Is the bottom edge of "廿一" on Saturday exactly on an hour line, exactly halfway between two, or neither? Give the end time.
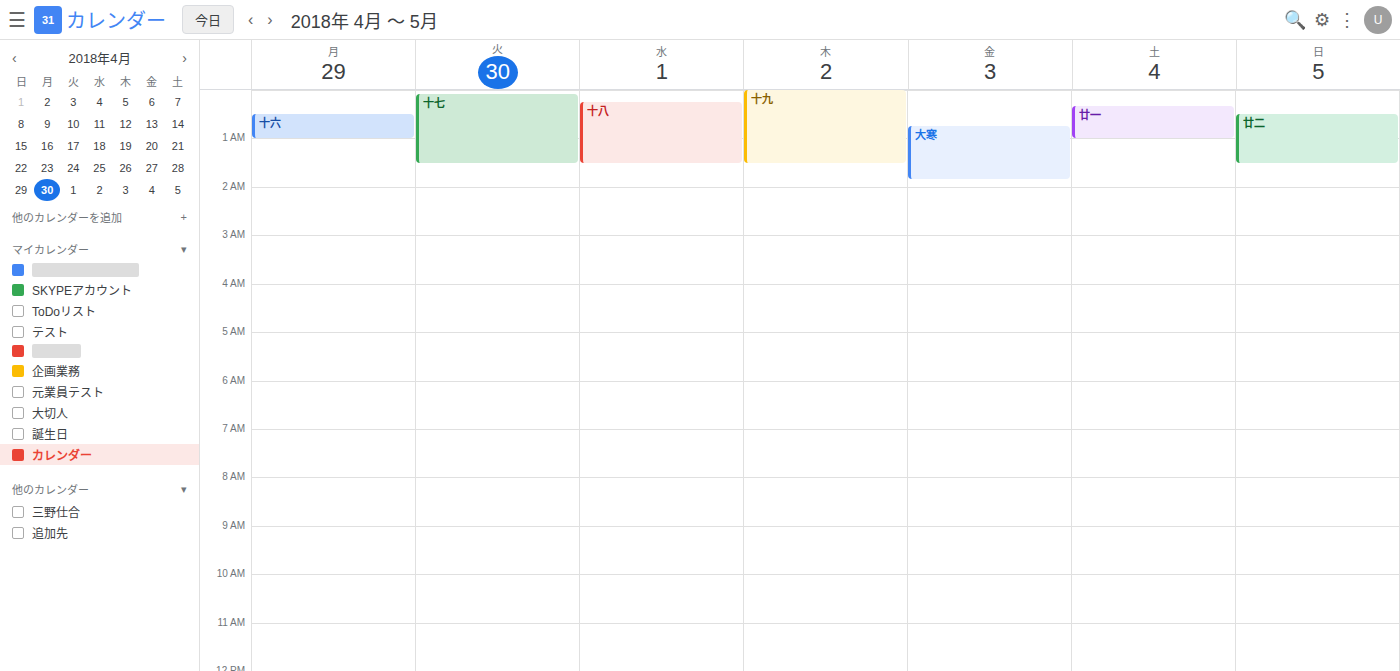
1:00 AM -- exactly on the 1 AM line.